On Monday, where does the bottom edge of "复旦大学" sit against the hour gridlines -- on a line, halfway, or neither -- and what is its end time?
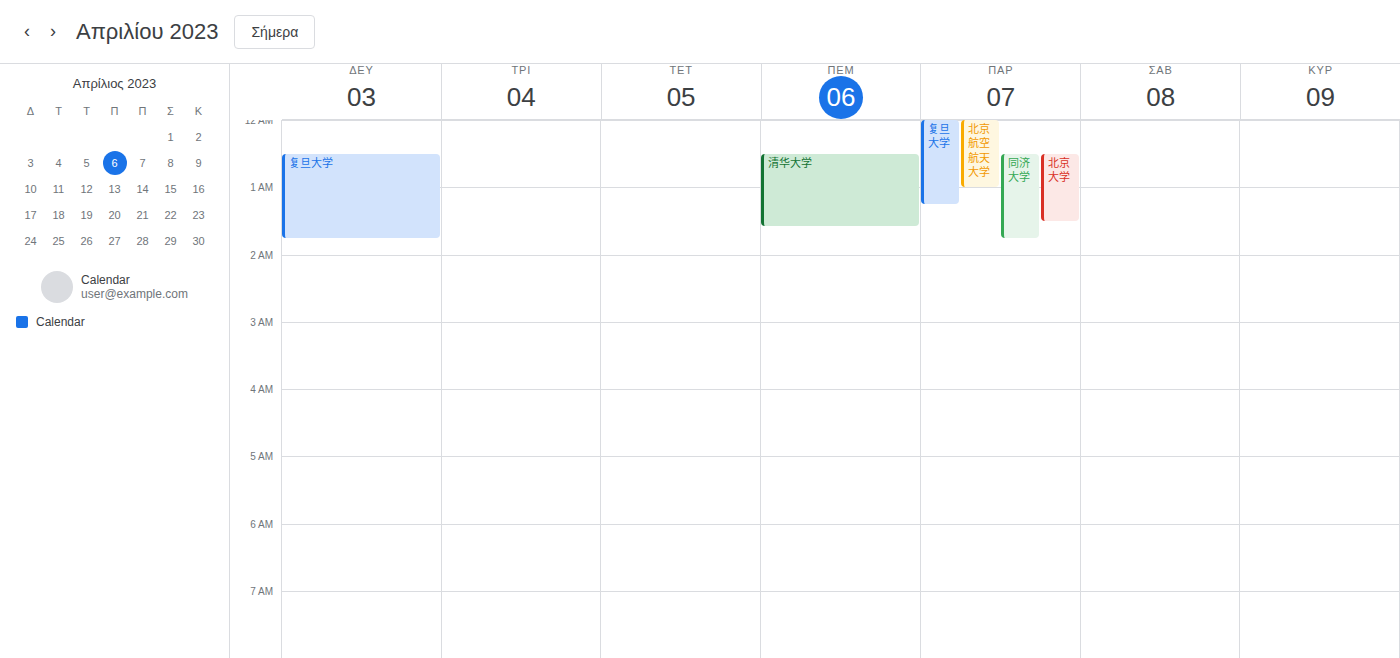
1:45 AM -- neither: three quarters of the way from the 1 AM line to the 2 AM line.